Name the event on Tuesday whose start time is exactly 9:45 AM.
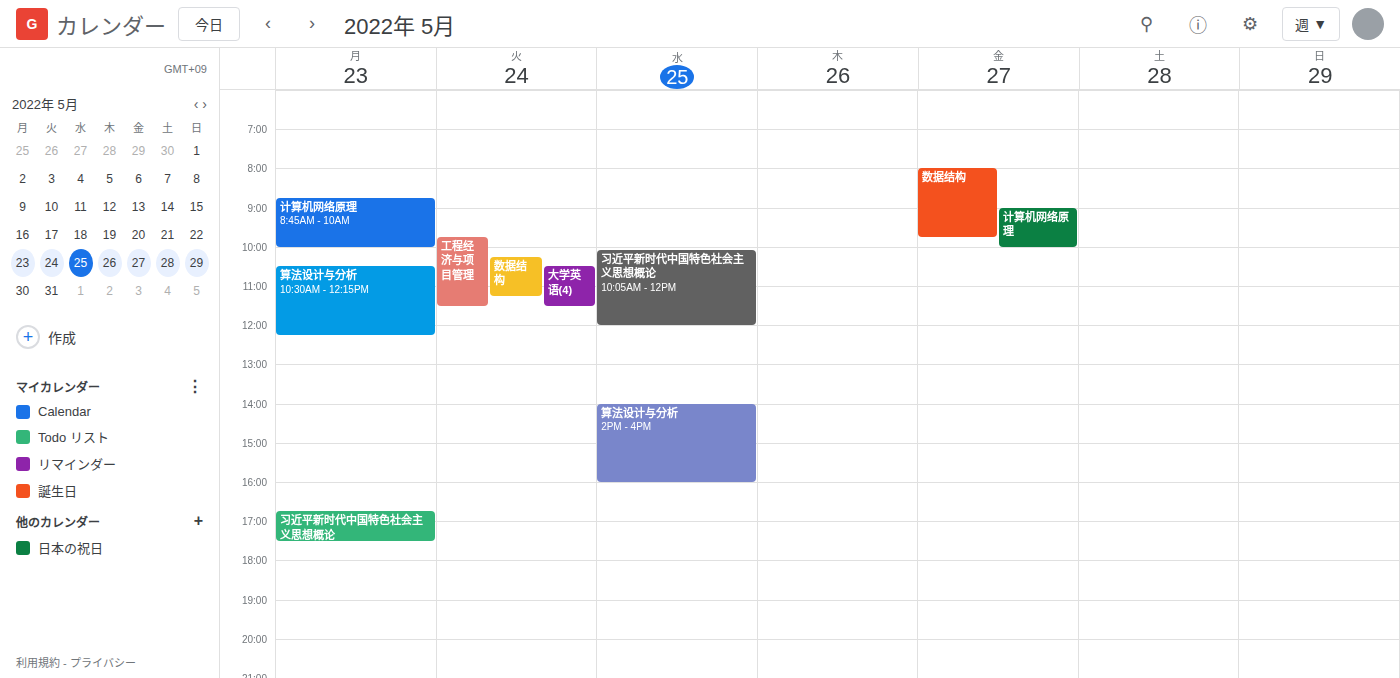
"工程经济与项目管理"